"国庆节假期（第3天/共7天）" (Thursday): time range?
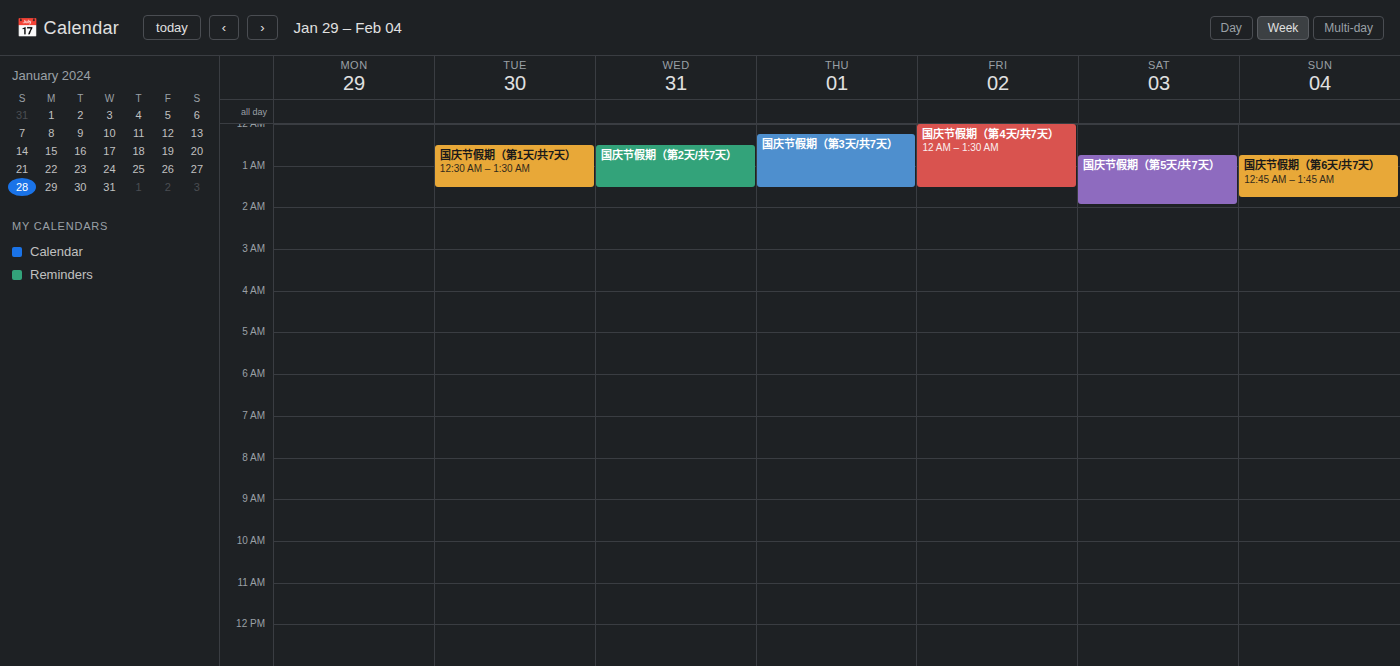
00:15 to 01:30